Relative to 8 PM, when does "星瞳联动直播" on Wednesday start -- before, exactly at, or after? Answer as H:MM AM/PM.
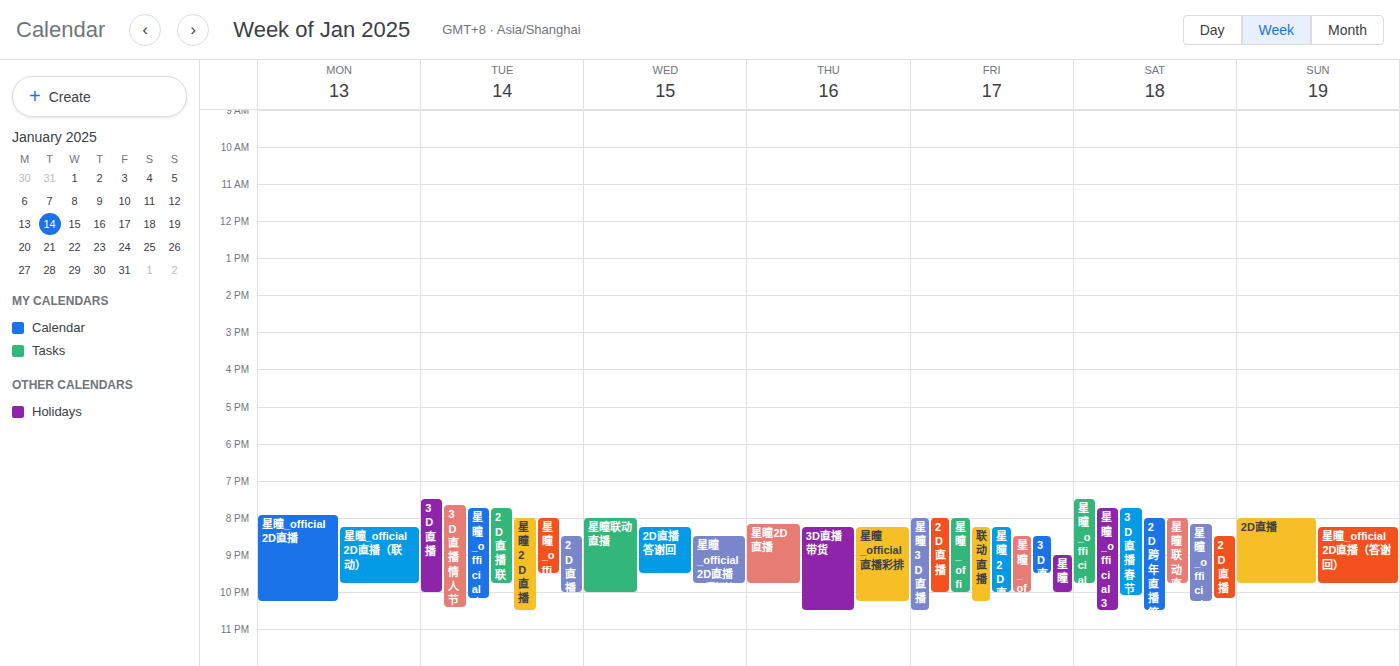
8:00 PM -- exactly at 8 PM, on the 8 PM line.